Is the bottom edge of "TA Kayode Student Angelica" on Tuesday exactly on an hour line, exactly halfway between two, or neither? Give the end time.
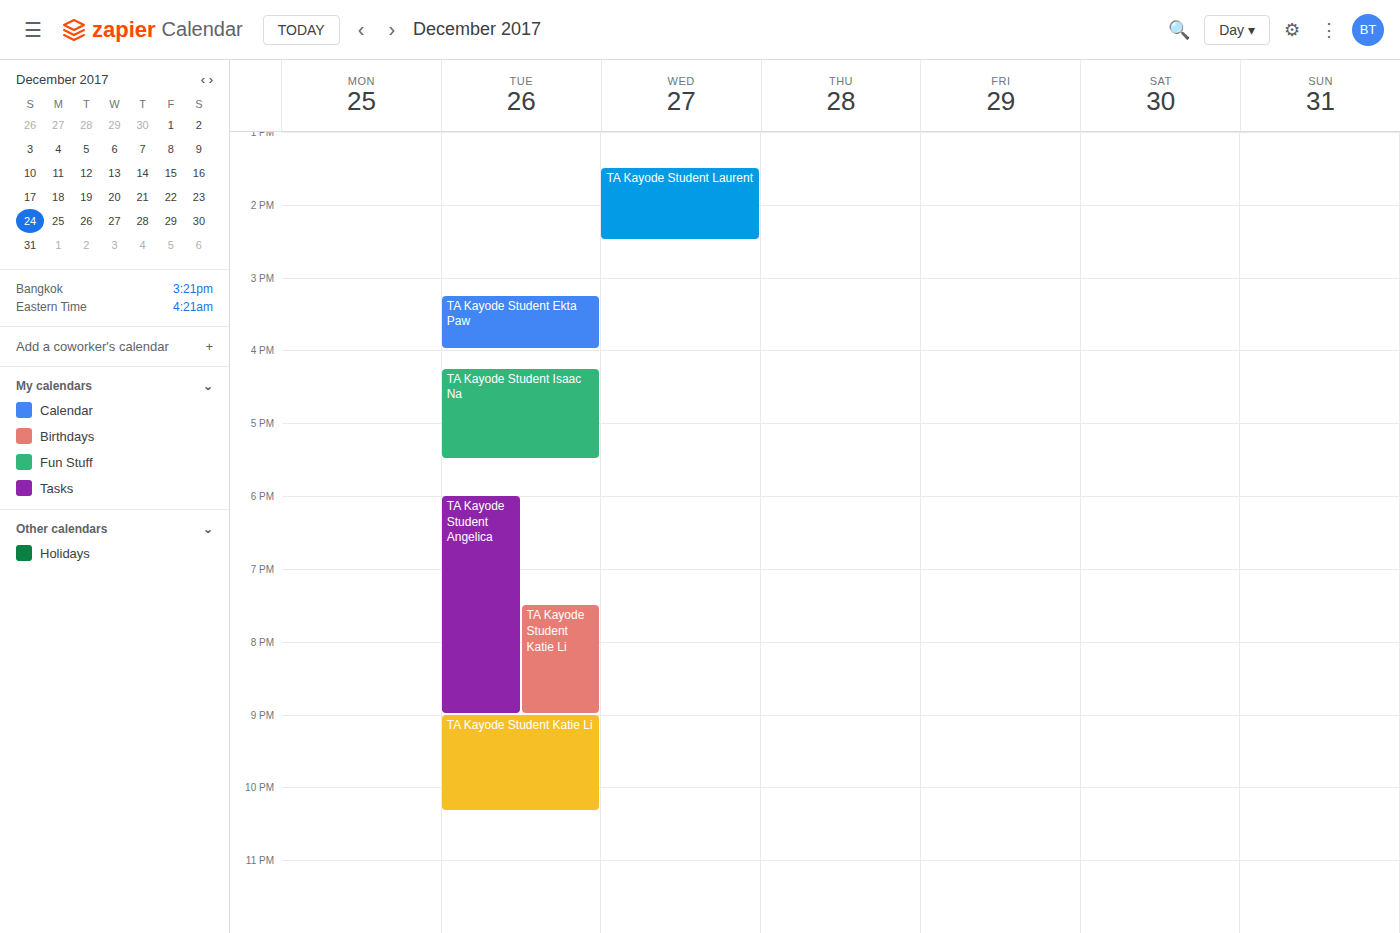
9:00 PM -- exactly on the 9 PM line.